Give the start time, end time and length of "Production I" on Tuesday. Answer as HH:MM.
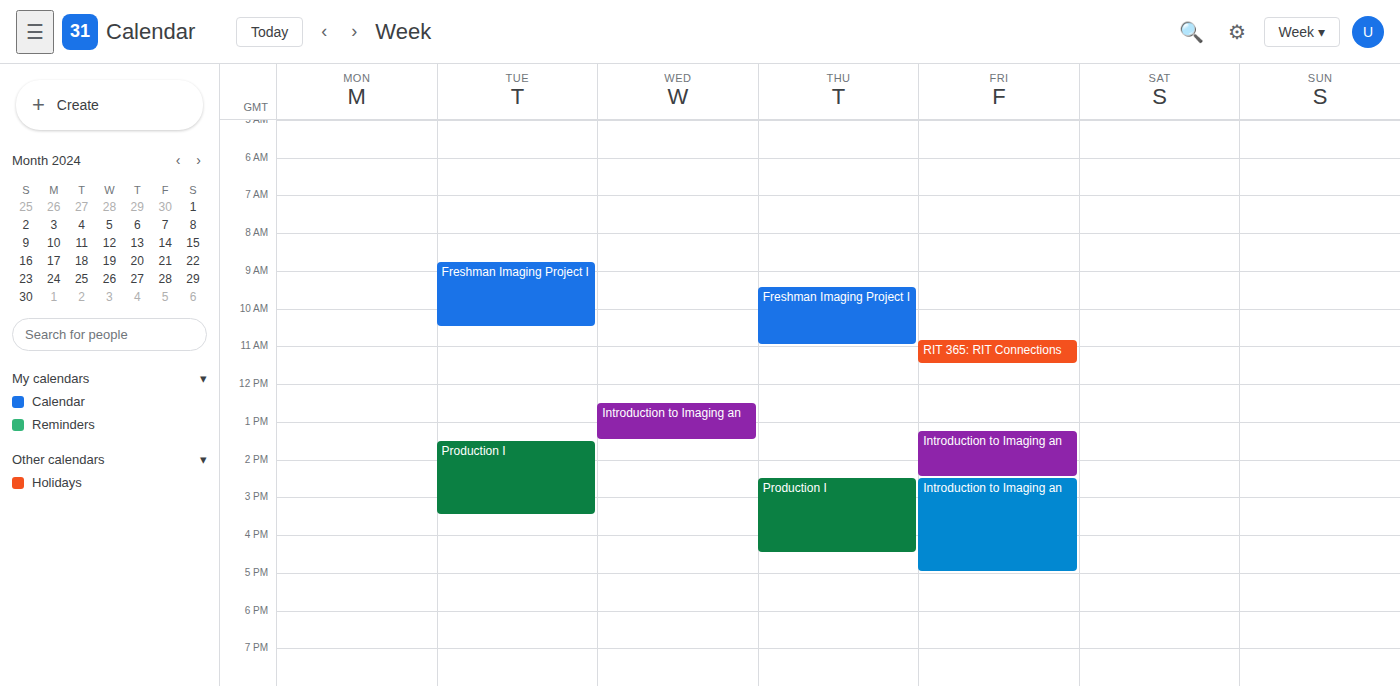
13:30 to 15:30, 2 hours